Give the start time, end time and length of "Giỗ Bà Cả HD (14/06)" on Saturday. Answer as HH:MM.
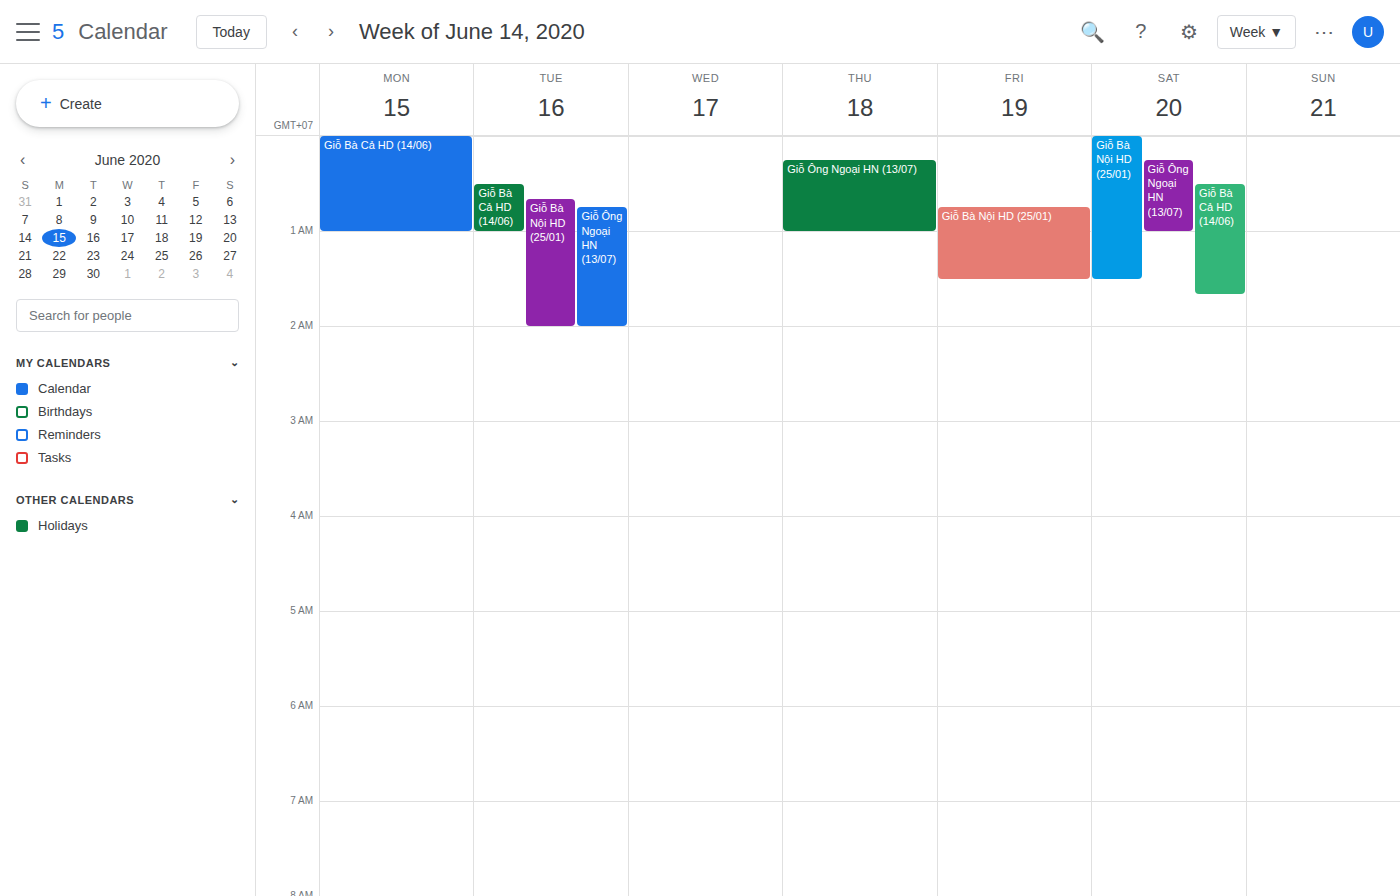
00:30 to 01:40, 1 hour 10 minutes